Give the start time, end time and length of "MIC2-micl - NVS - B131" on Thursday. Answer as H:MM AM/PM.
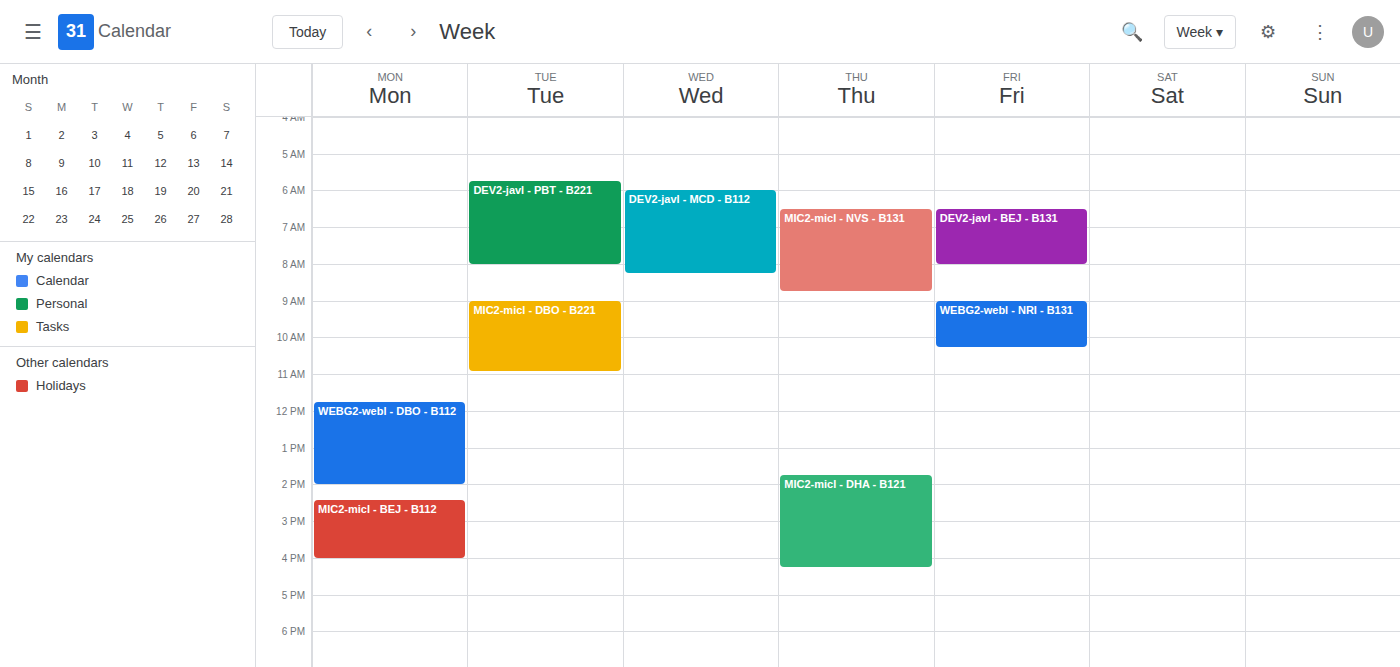
6:30 AM to 8:45 AM, 2 hours 15 minutes